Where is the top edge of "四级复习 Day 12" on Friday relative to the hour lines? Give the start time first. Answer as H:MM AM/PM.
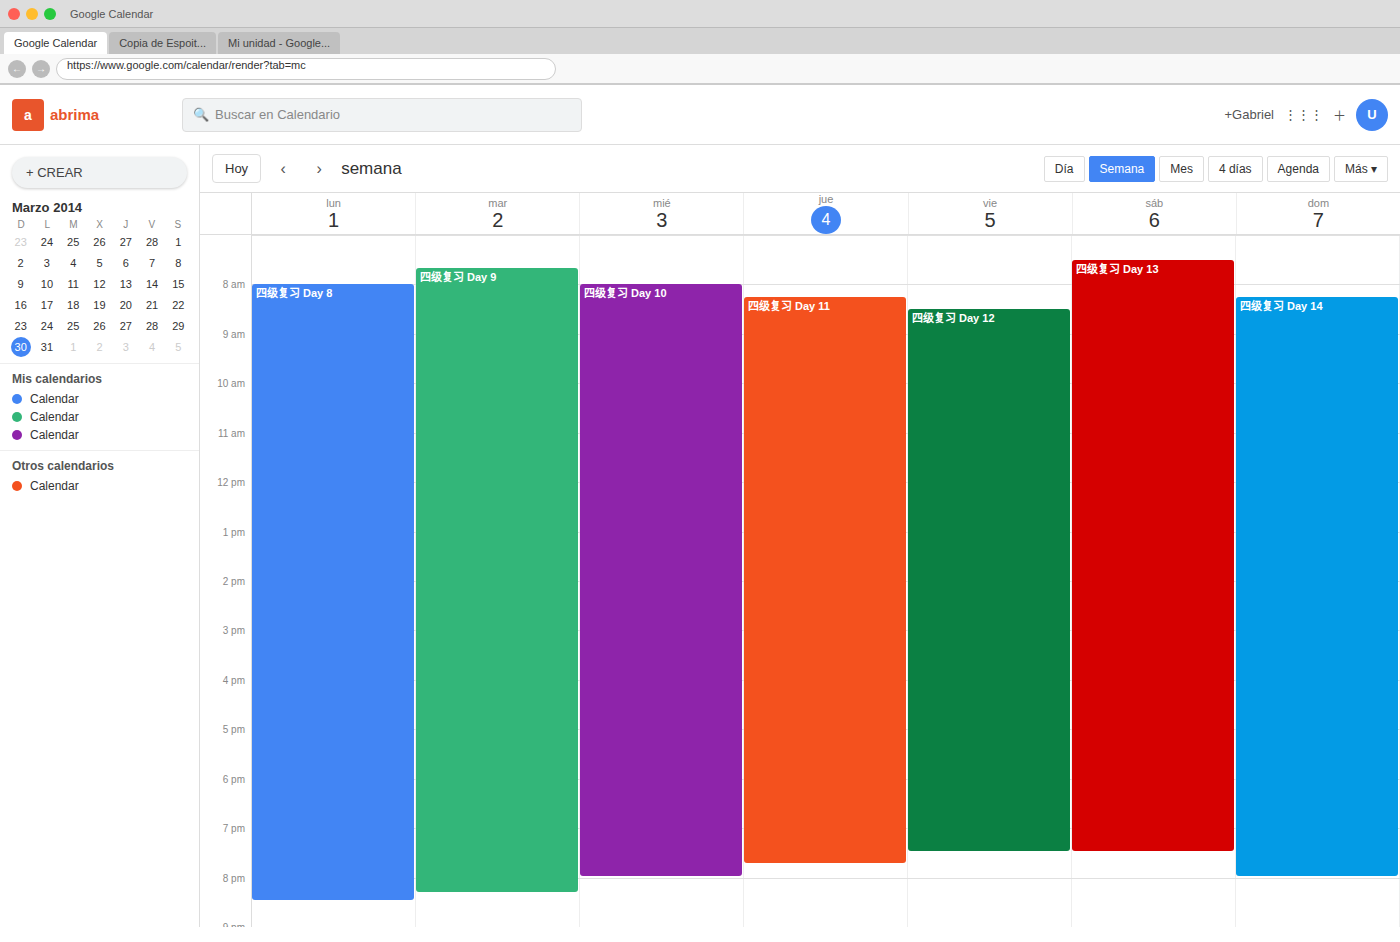
8:30 AM -- halfway between the 8 AM and 9 AM lines.